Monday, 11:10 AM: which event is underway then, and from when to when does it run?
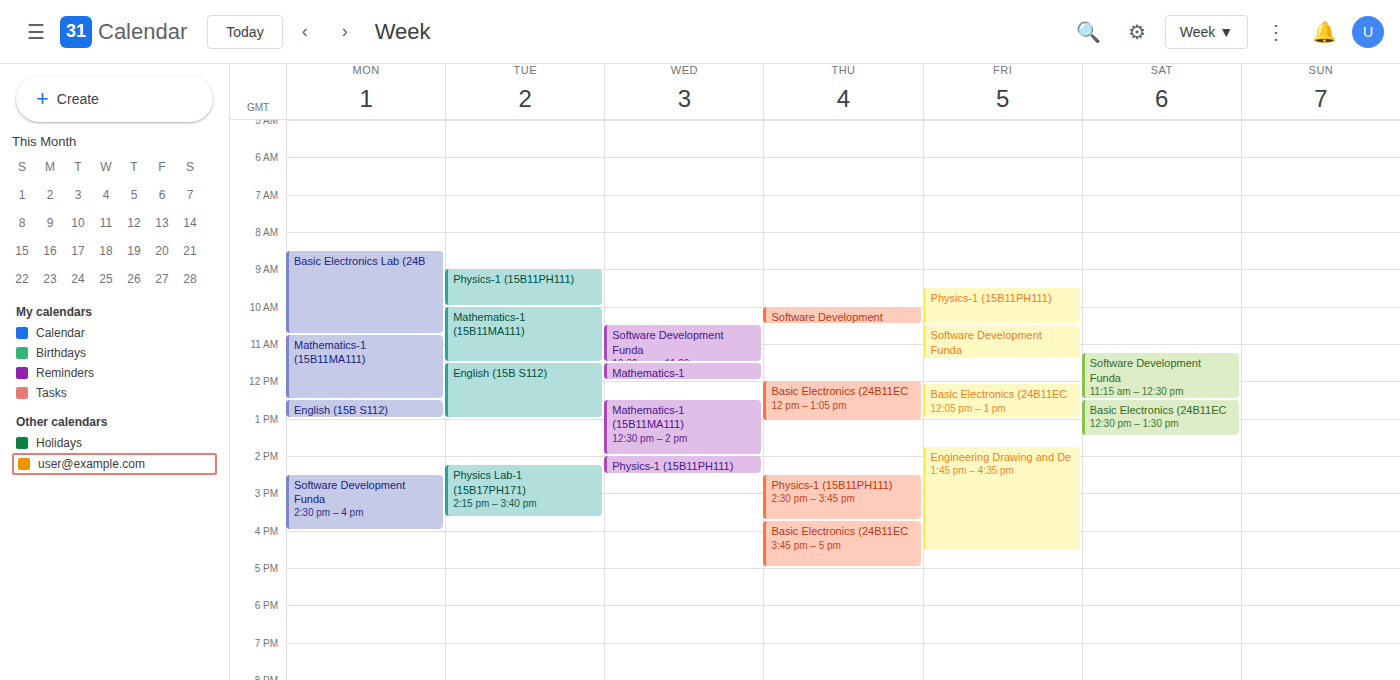
"Mathematics-1 (15B11MA111)", 10:45 AM to 12:30 PM